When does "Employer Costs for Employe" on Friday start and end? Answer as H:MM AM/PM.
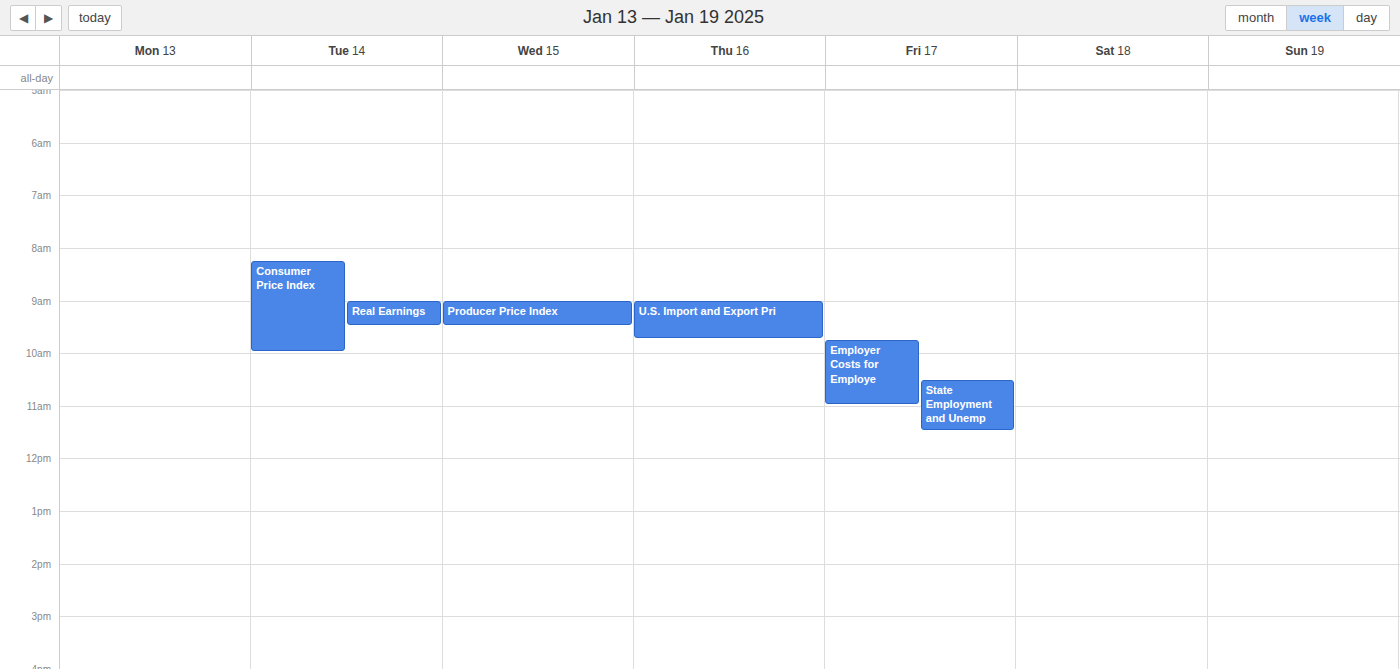
9:45 AM to 11:00 AM